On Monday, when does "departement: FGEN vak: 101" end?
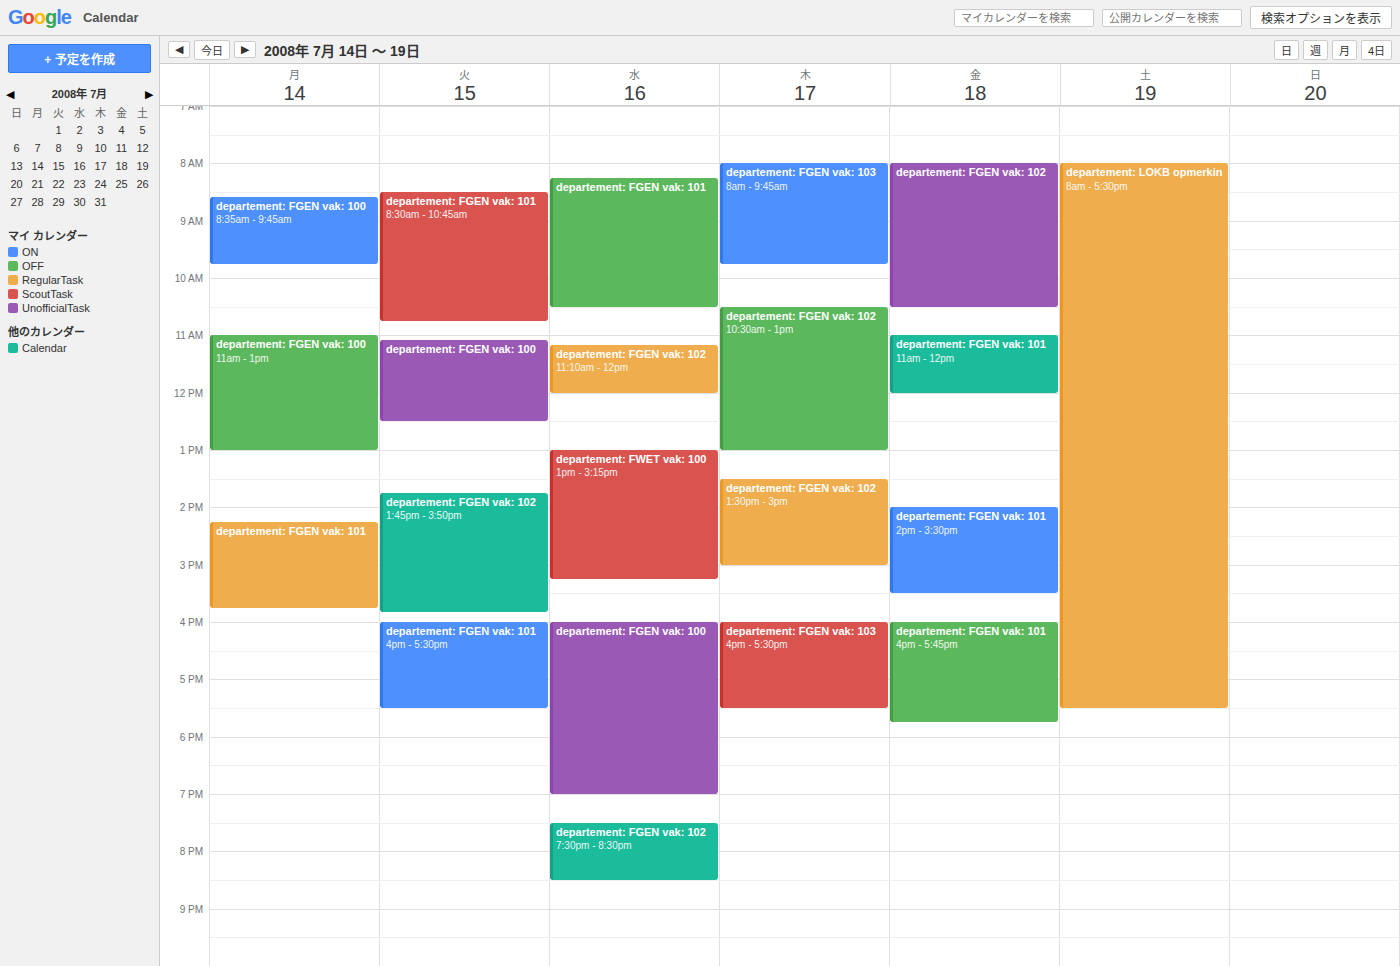
15:45